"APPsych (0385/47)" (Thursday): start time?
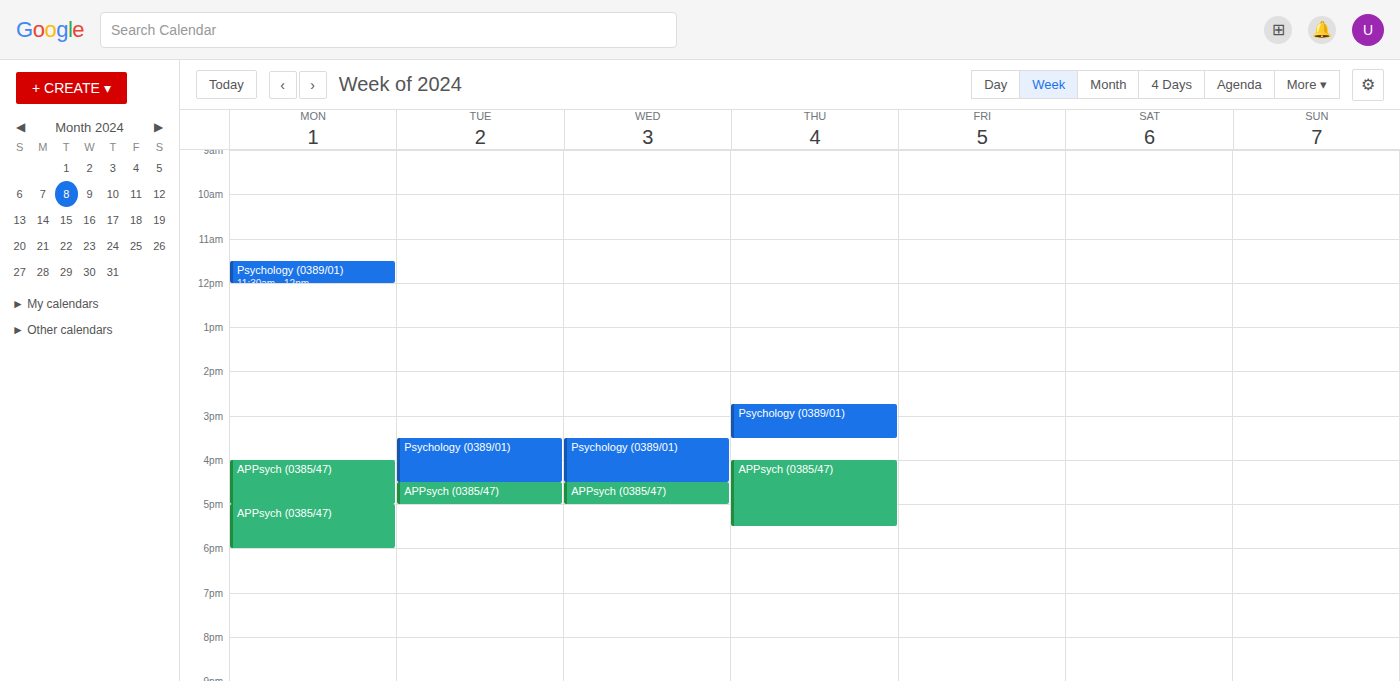
4:00 PM